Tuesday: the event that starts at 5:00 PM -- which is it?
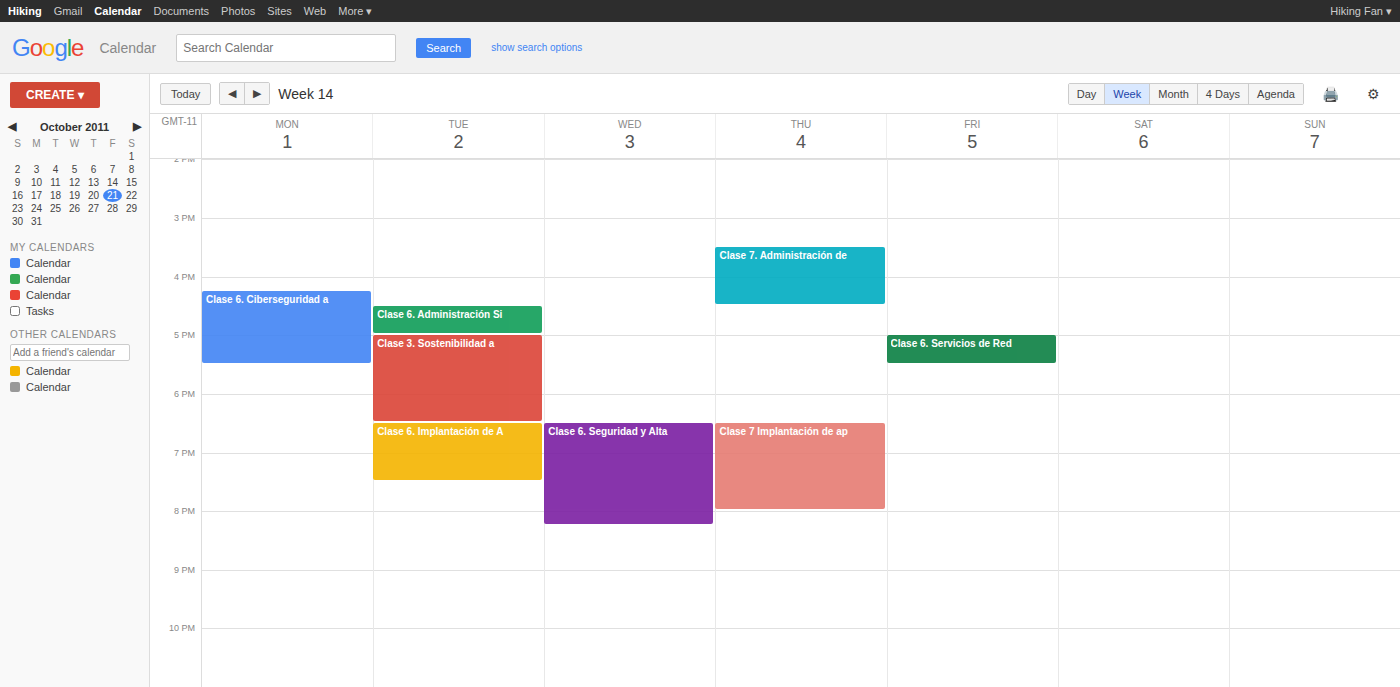
"Clase 3. Sostenibilidad a"